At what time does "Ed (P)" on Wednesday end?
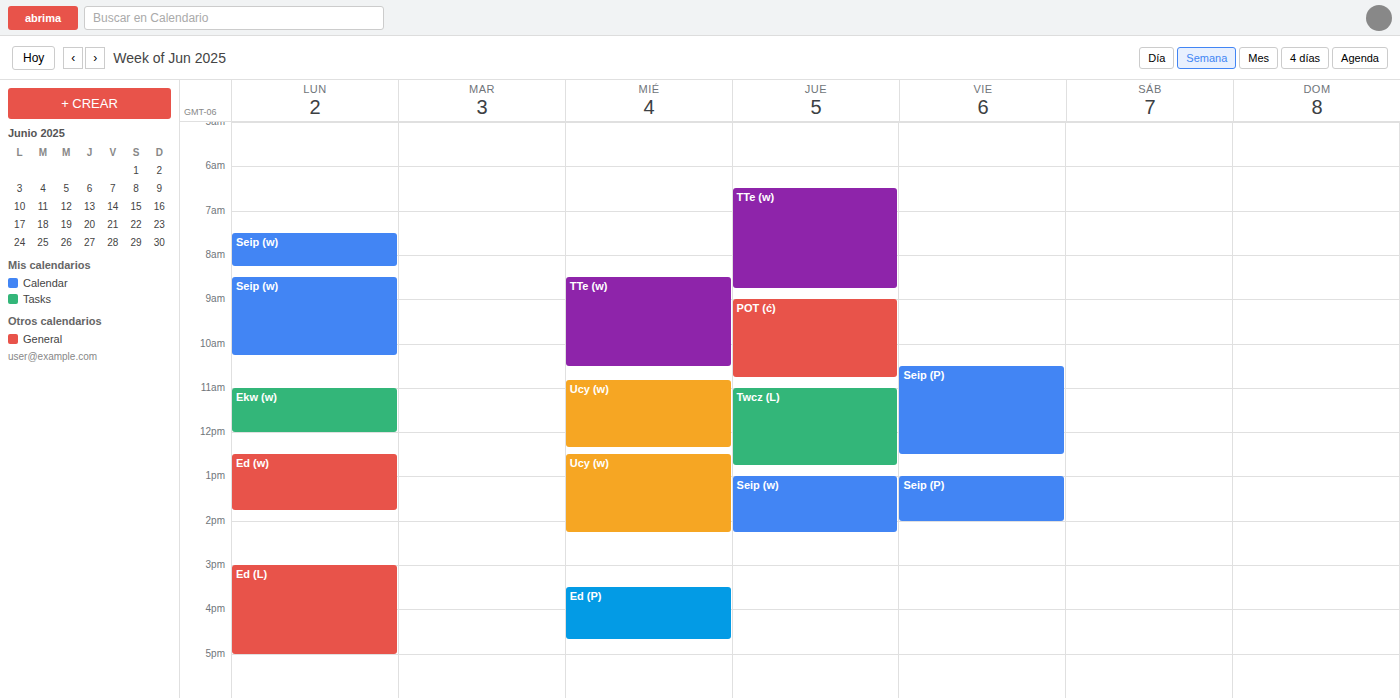
4:40 PM